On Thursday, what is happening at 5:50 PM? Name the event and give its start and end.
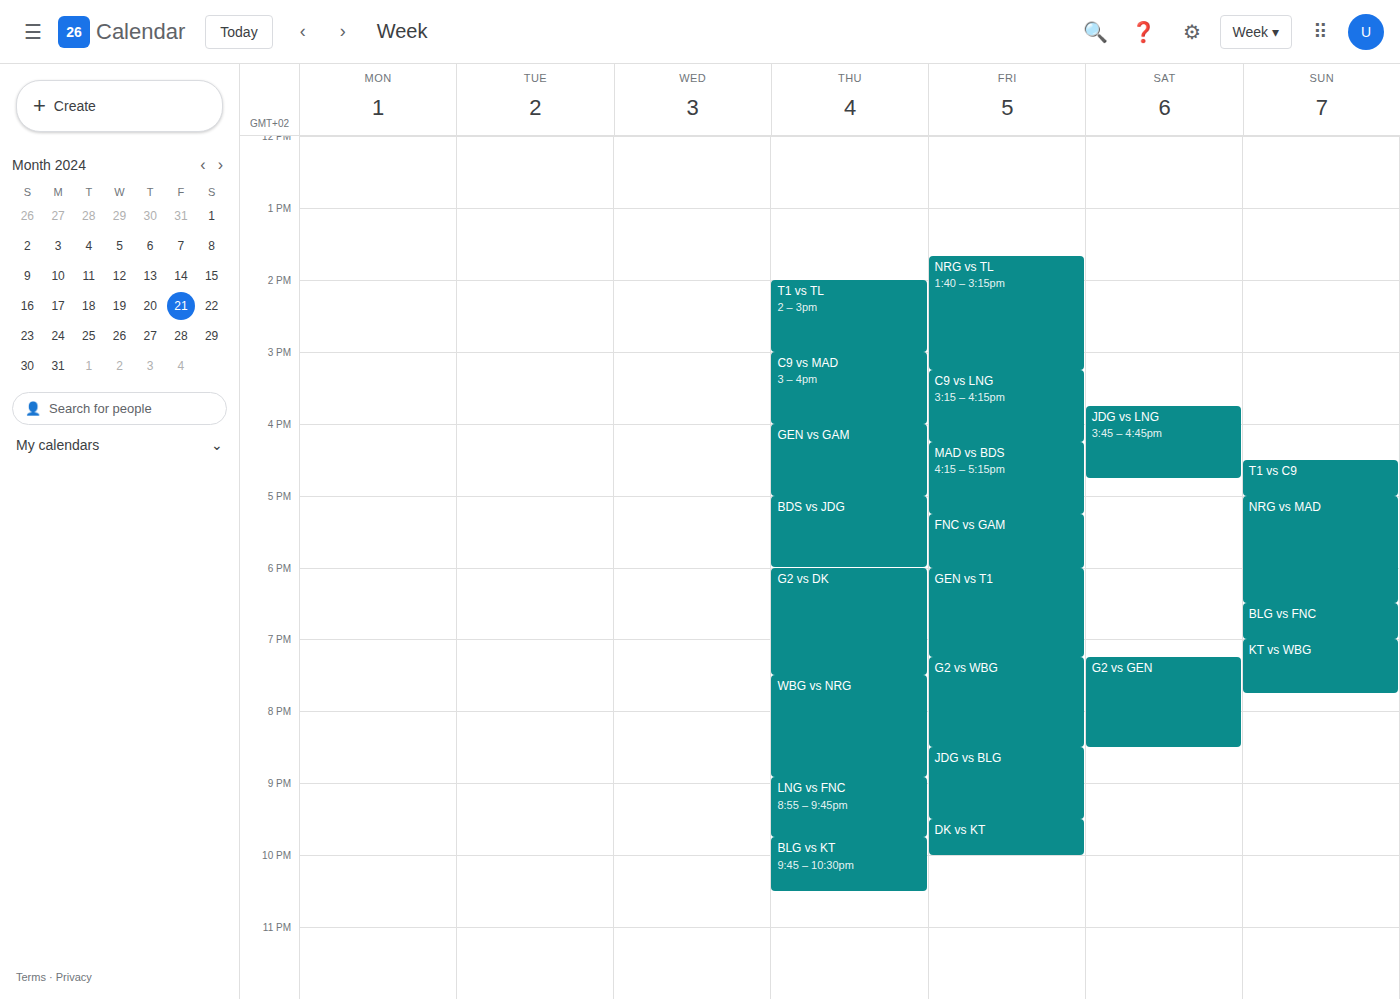
"BDS vs JDG", 5:00 PM to 6:00 PM